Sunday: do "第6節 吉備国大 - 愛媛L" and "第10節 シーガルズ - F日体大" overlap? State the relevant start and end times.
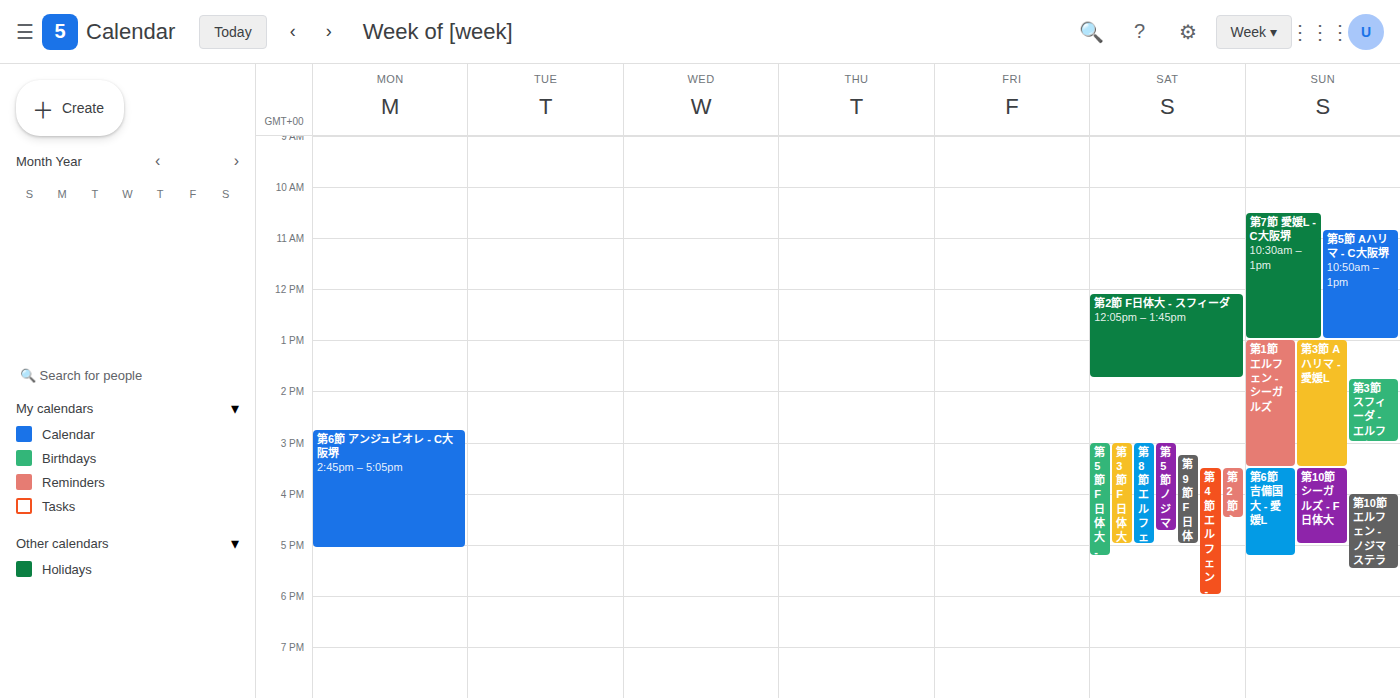
"第10節 シーガルズ - F日体大" runs 3:30 PM to 5:00 PM, inside "第6節 吉備国大 - 愛媛L" -- they overlap.